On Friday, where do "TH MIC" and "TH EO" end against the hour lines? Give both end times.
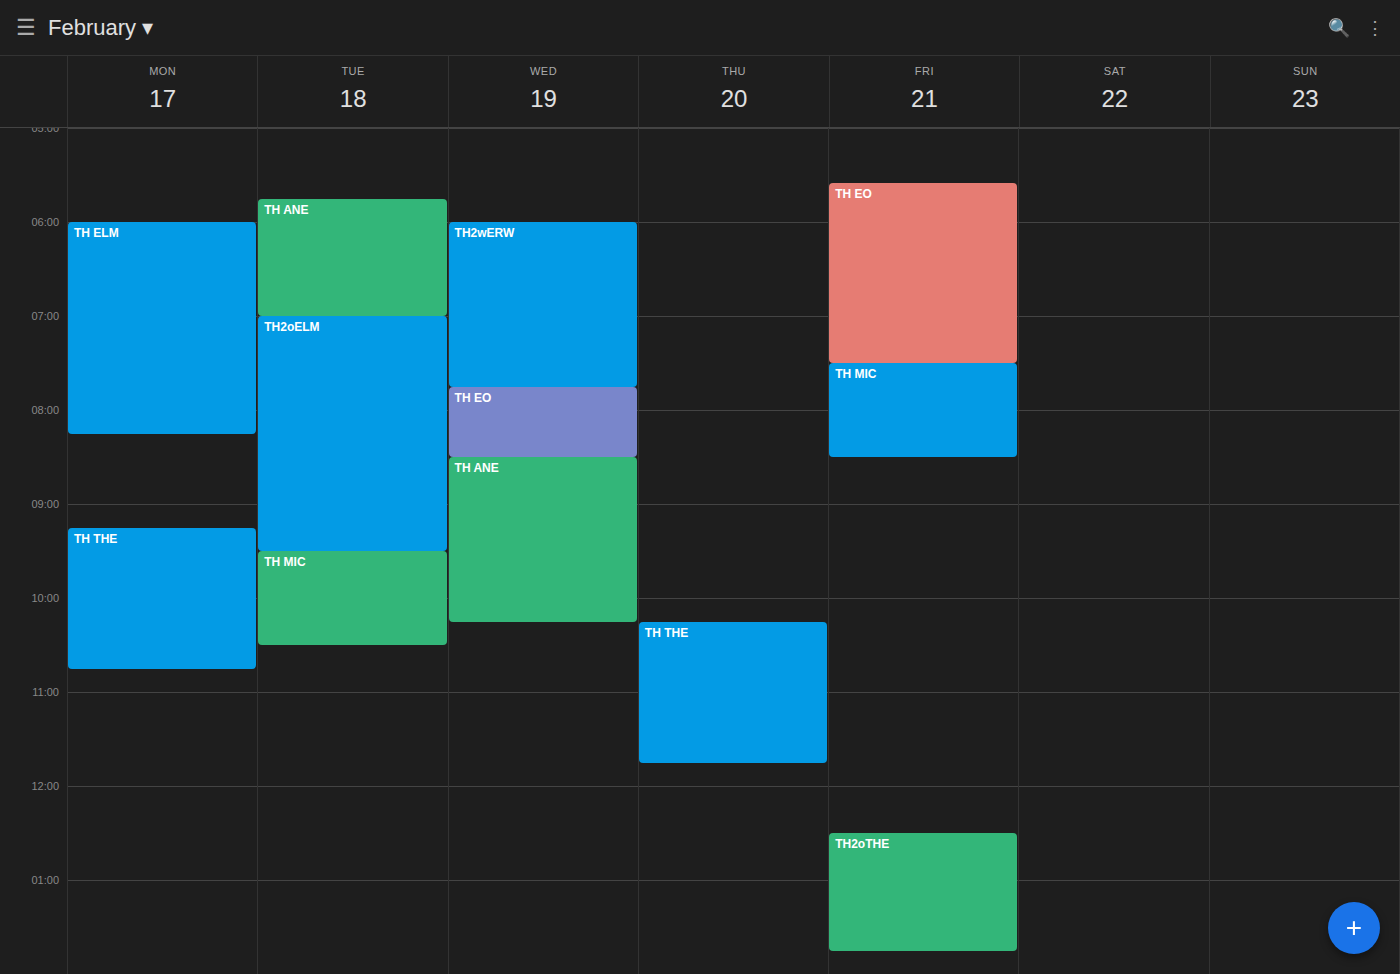
"TH MIC": 8:30 AM, halfway between the 8 AM and 9 AM lines. "TH EO": 7:30 AM, halfway between the 7 AM and 8 AM lines.